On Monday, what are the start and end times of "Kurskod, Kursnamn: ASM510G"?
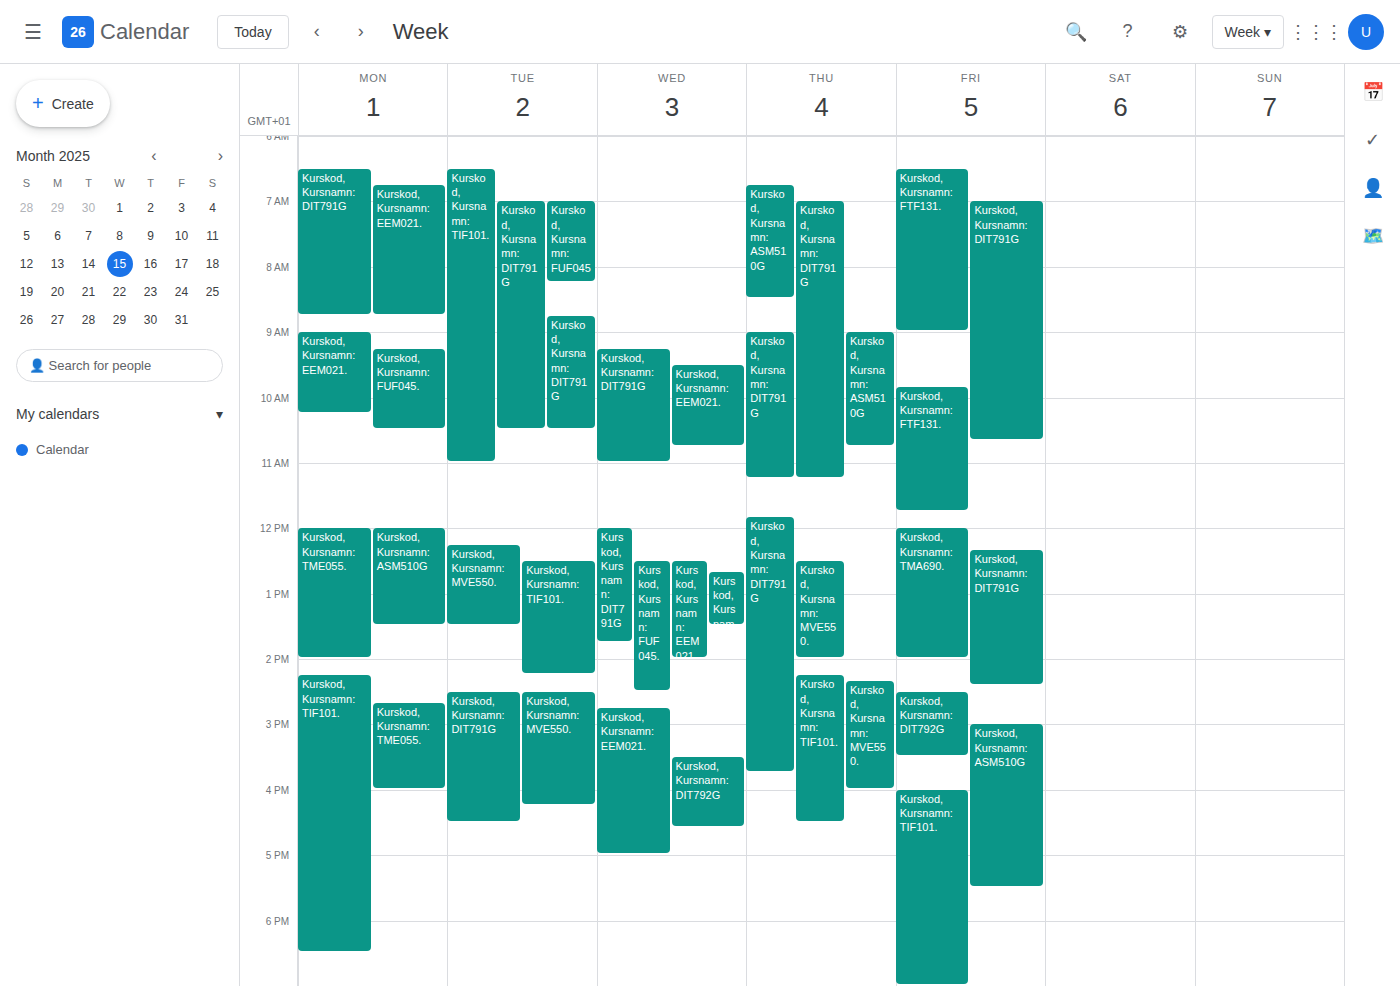
12:00 PM to 1:30 PM